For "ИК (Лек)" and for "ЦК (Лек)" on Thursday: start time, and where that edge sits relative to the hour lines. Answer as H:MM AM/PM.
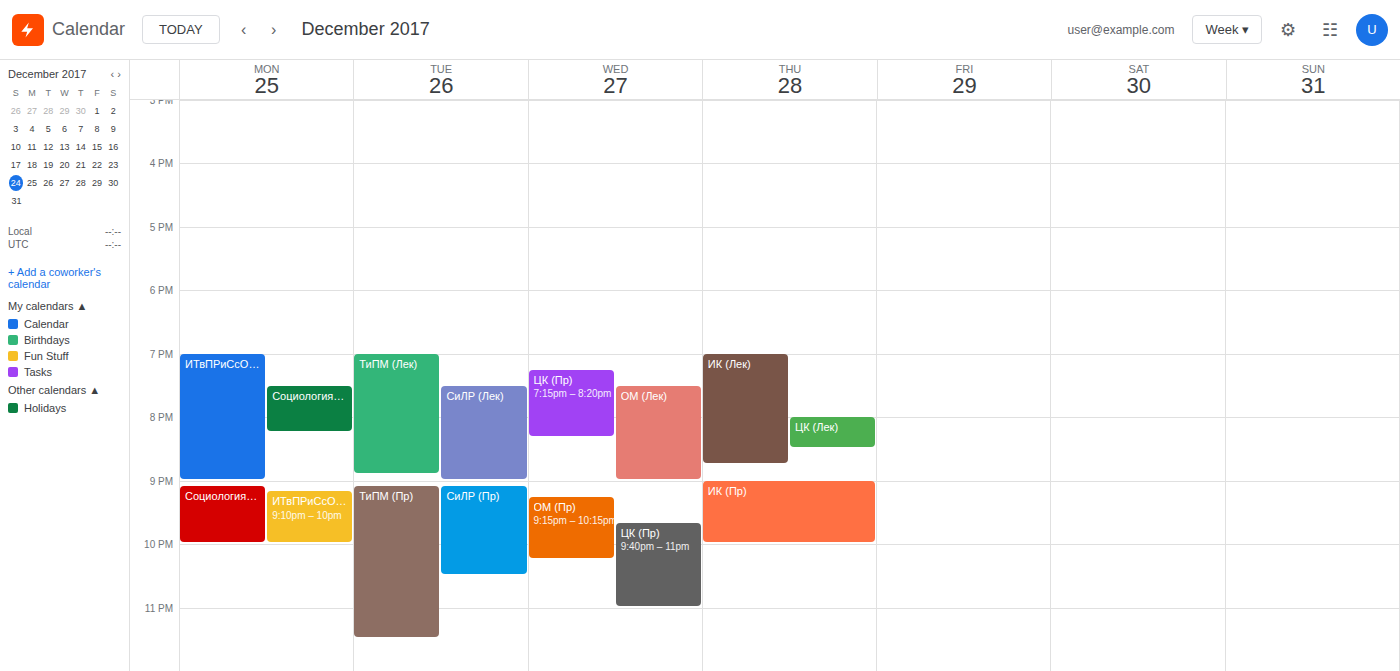
"ИК (Лек)": 7:00 PM, exactly on the 7 PM line. "ЦК (Лек)": 8:00 PM, exactly on the 8 PM line.